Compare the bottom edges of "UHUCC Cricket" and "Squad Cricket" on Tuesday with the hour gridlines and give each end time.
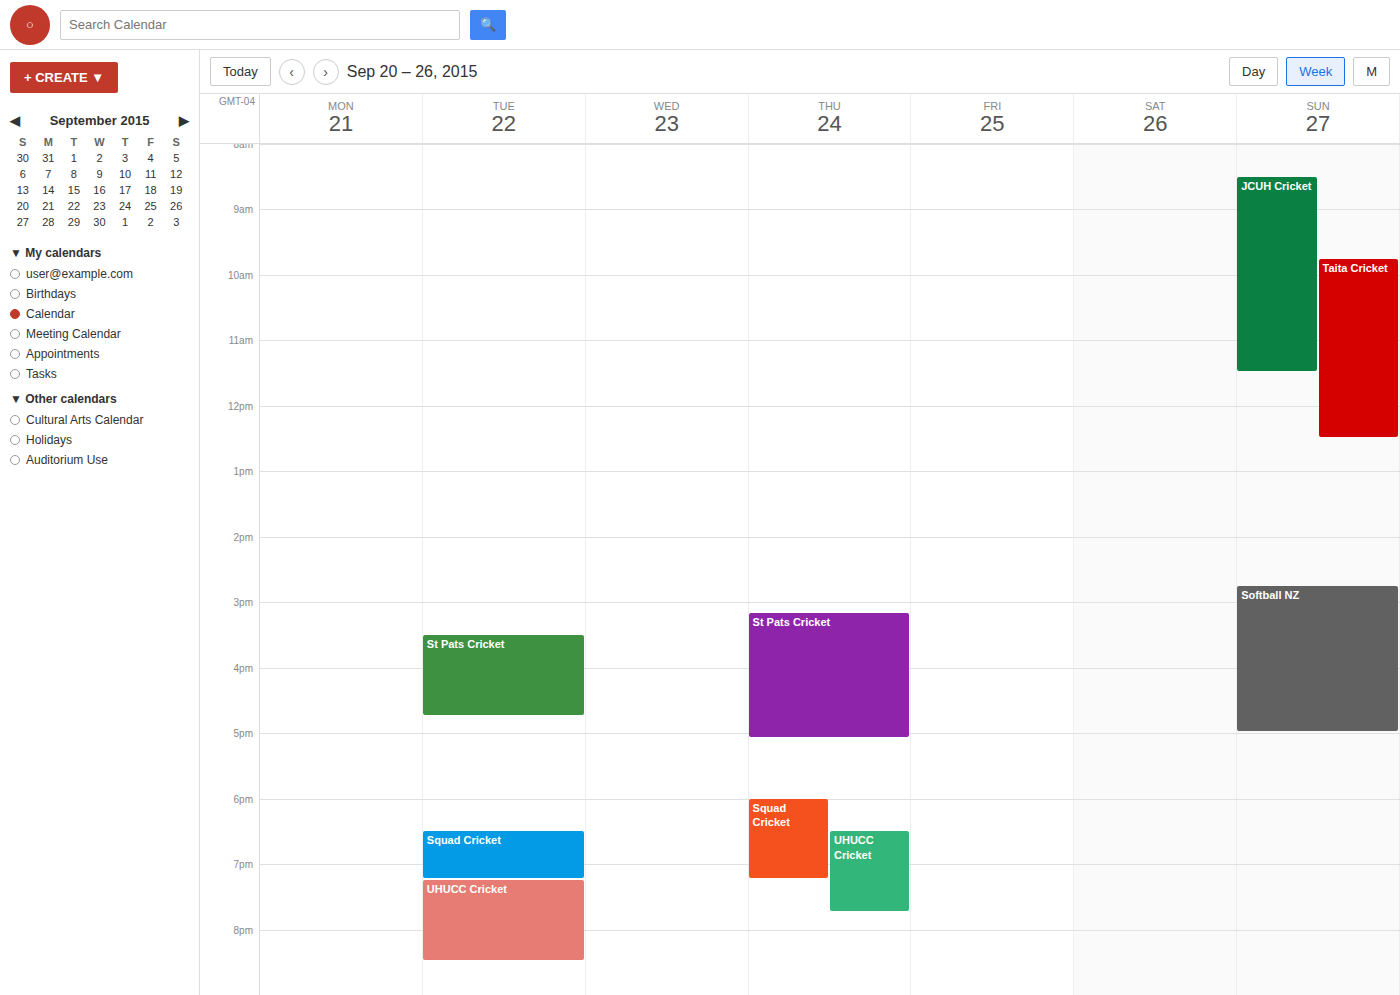
"UHUCC Cricket": 8:30 PM, halfway between the 8 PM and 9 PM lines. "Squad Cricket": 7:15 PM, neither: a quarter of the way from the 7 PM line to the 8 PM line.